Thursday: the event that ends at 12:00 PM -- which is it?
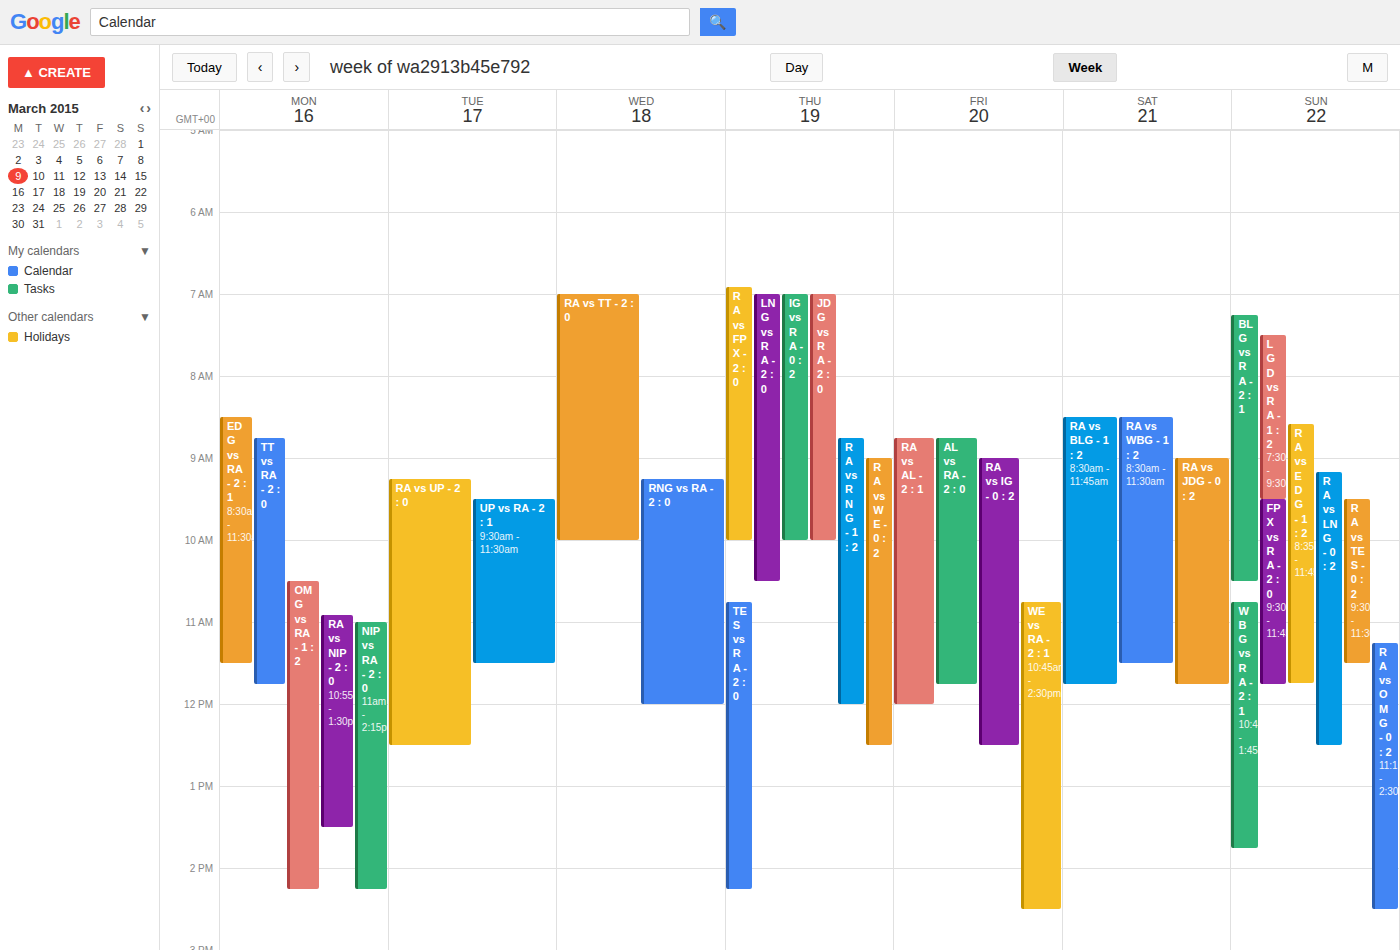
"RA vs RNG - 1 : 2"